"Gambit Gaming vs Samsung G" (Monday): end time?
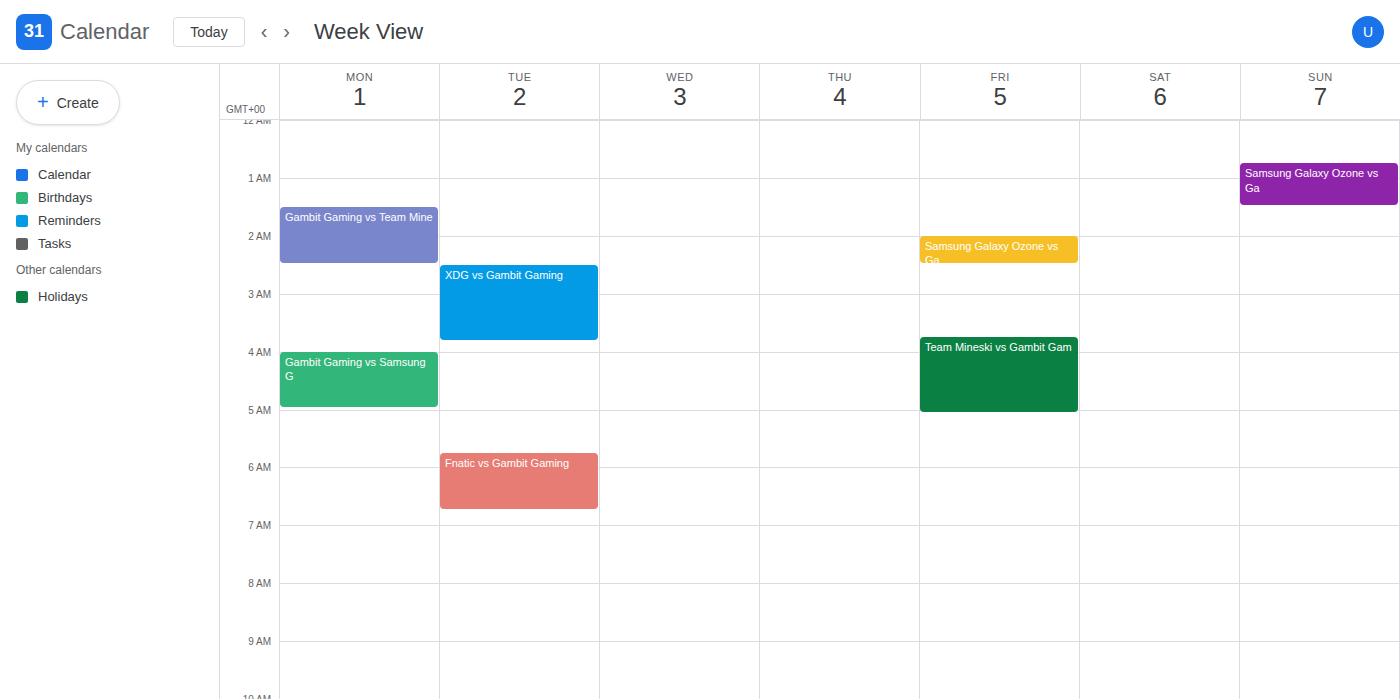
5:00 AM